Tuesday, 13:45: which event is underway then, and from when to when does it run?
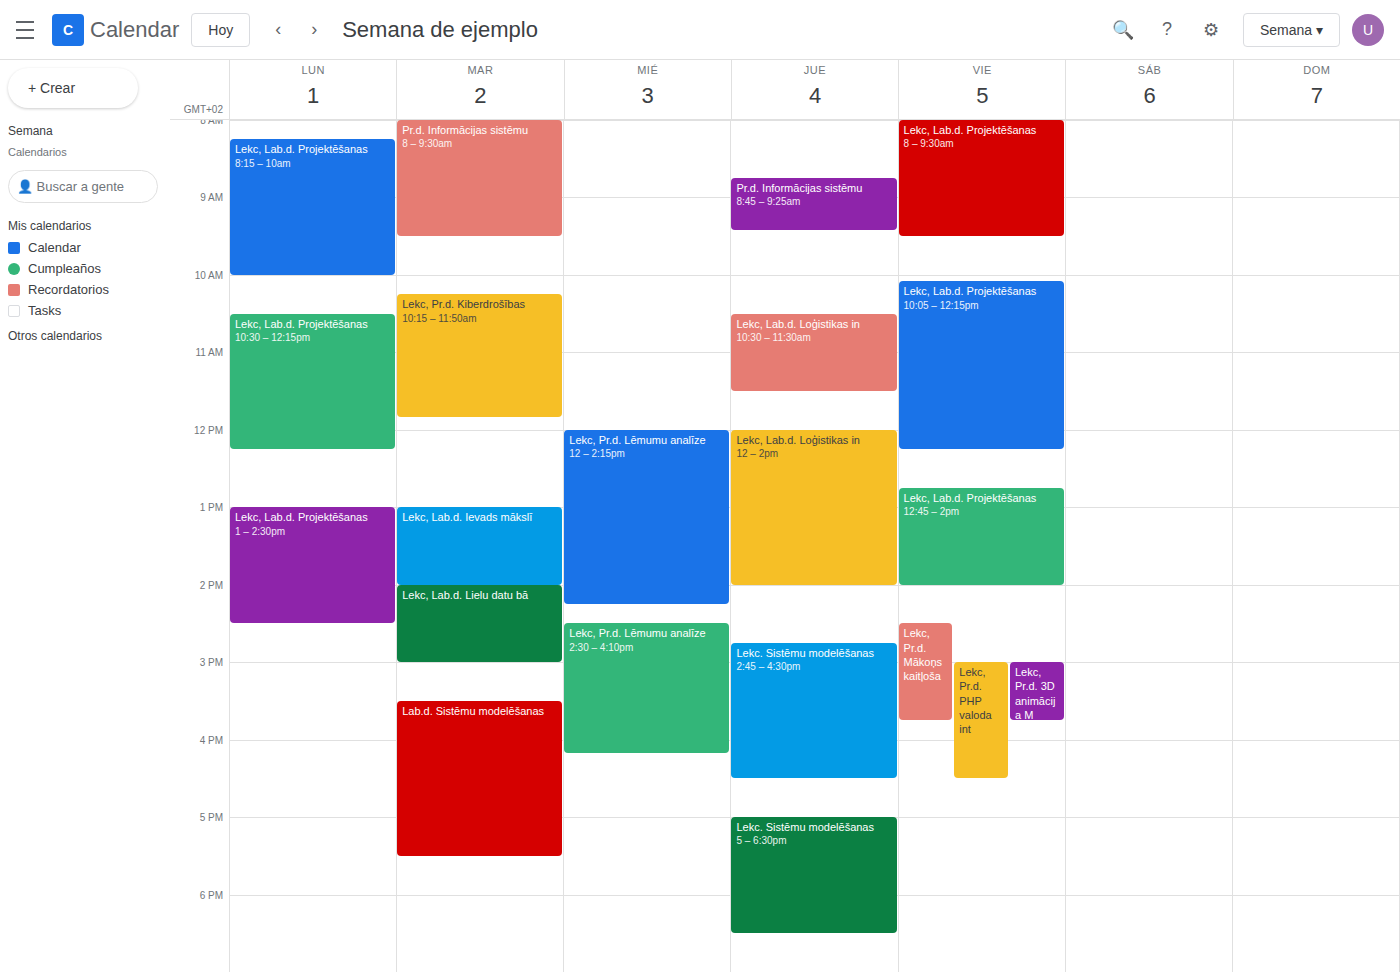
"Lekc, Lab.d. Ievads mākslī", 13:00 to 14:00